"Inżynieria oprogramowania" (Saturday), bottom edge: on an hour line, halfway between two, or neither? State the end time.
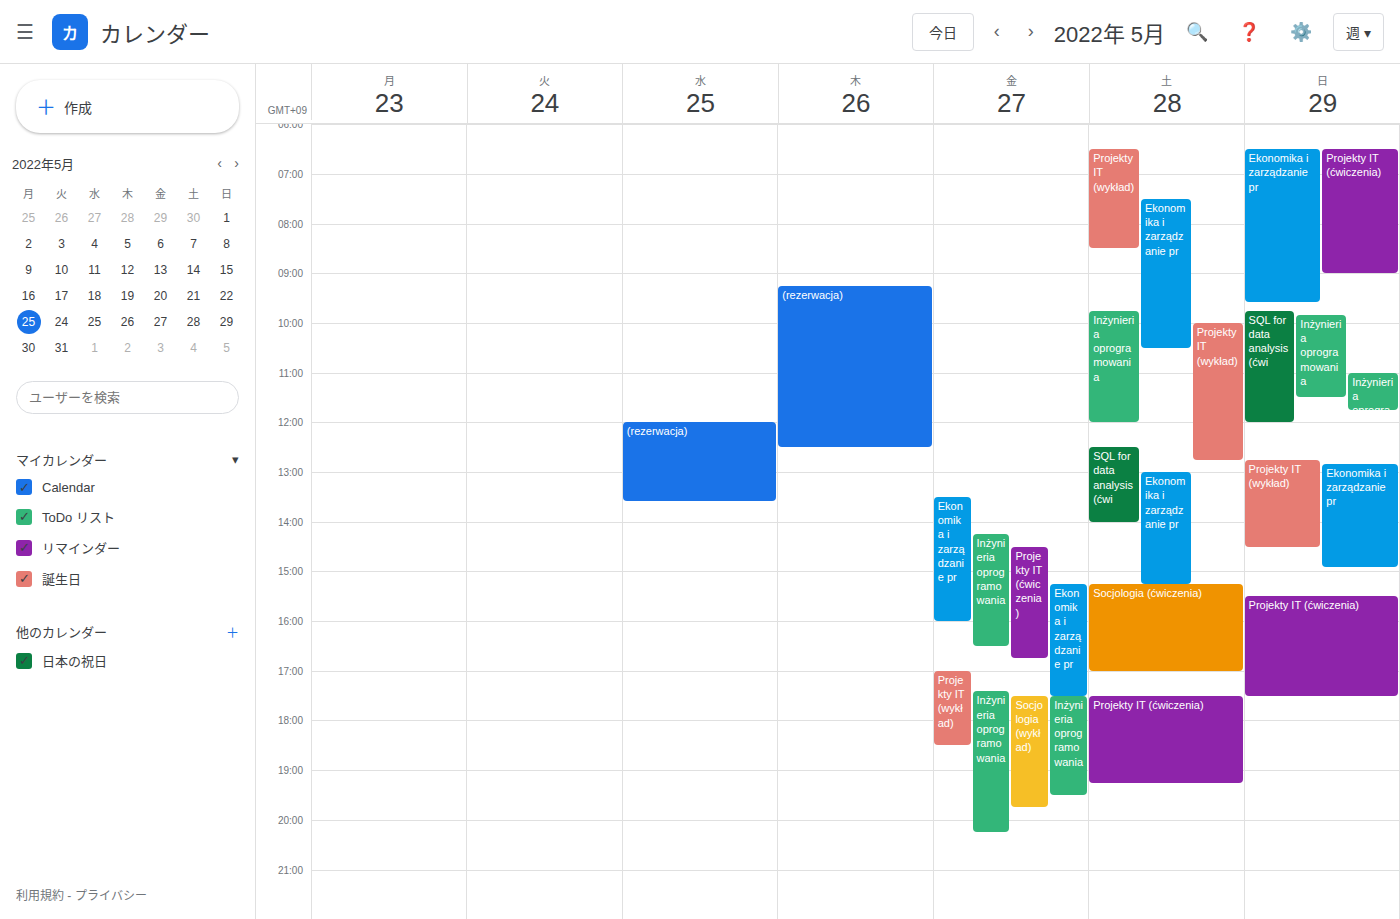
12:00 PM -- exactly on the 12 PM line.